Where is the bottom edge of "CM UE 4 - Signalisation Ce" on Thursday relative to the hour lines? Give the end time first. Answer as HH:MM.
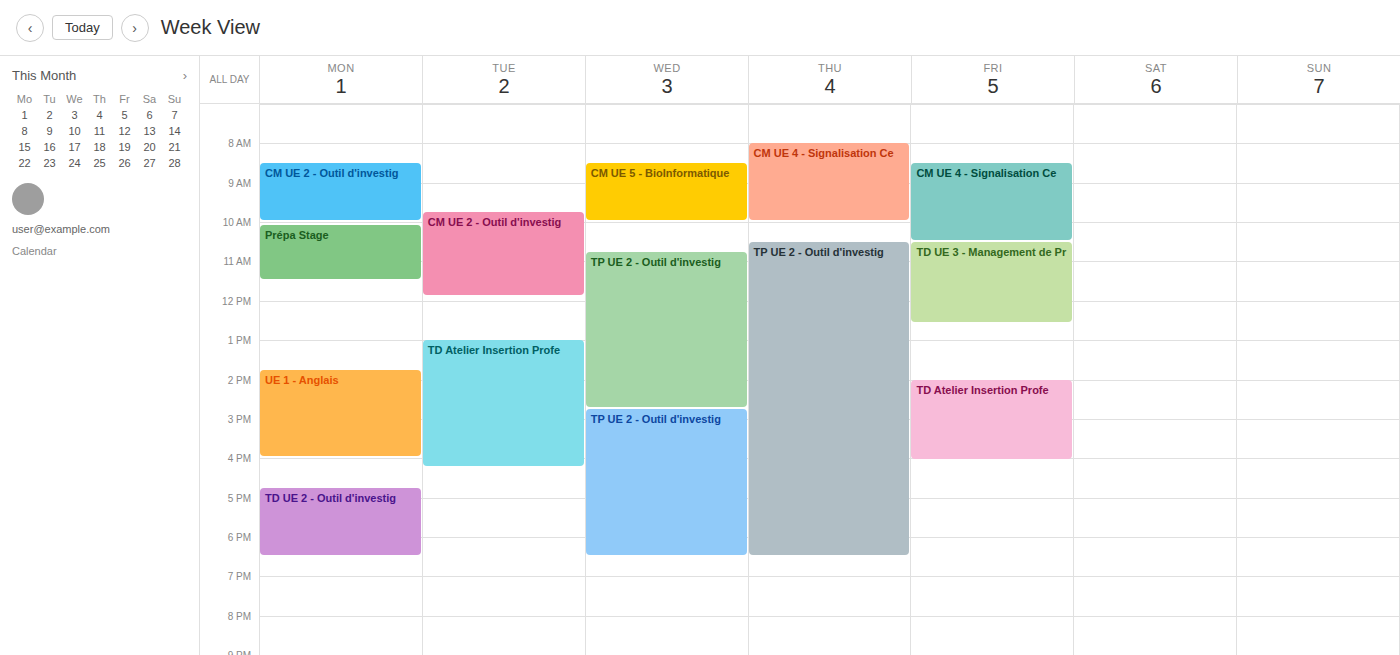
10:00 -- exactly on the 10:00 line.